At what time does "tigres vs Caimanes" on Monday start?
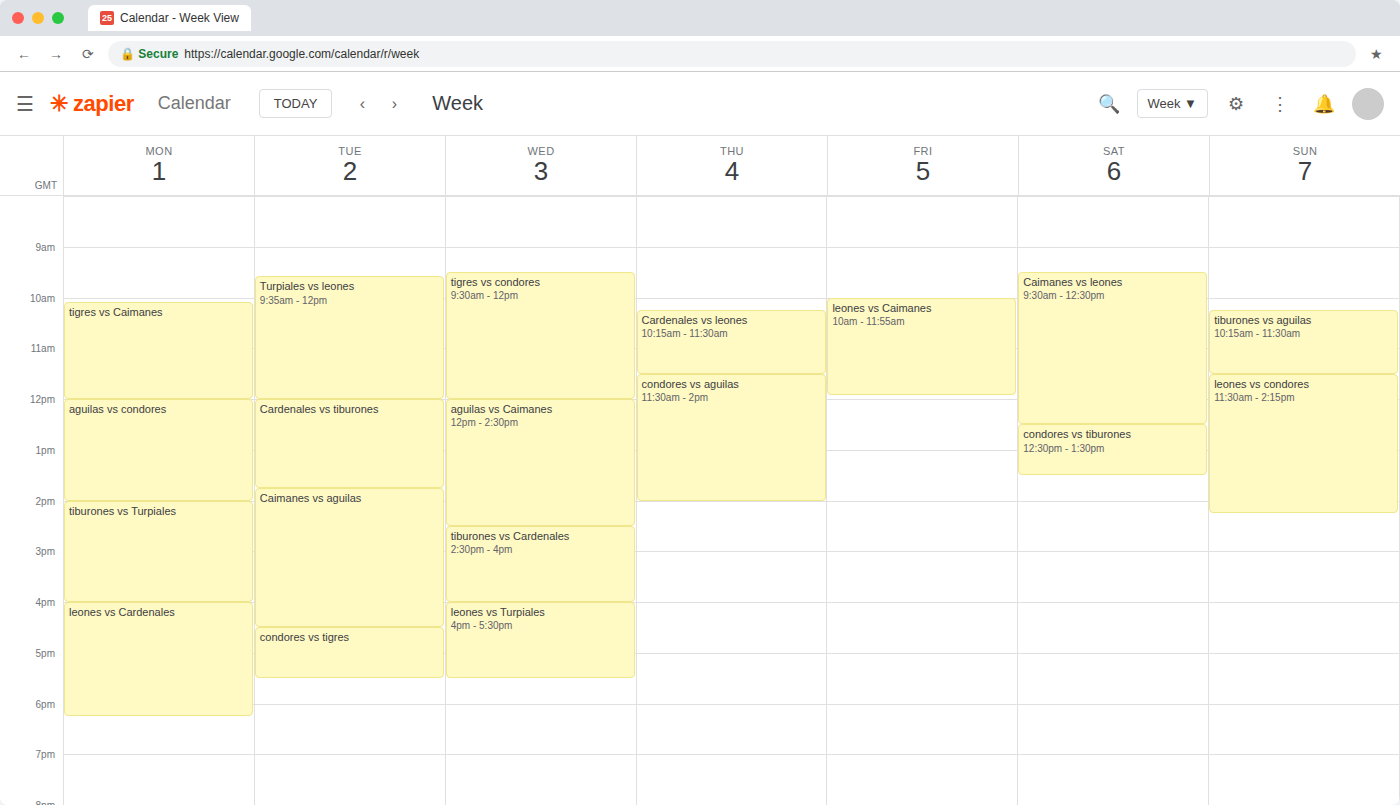
10:05 AM